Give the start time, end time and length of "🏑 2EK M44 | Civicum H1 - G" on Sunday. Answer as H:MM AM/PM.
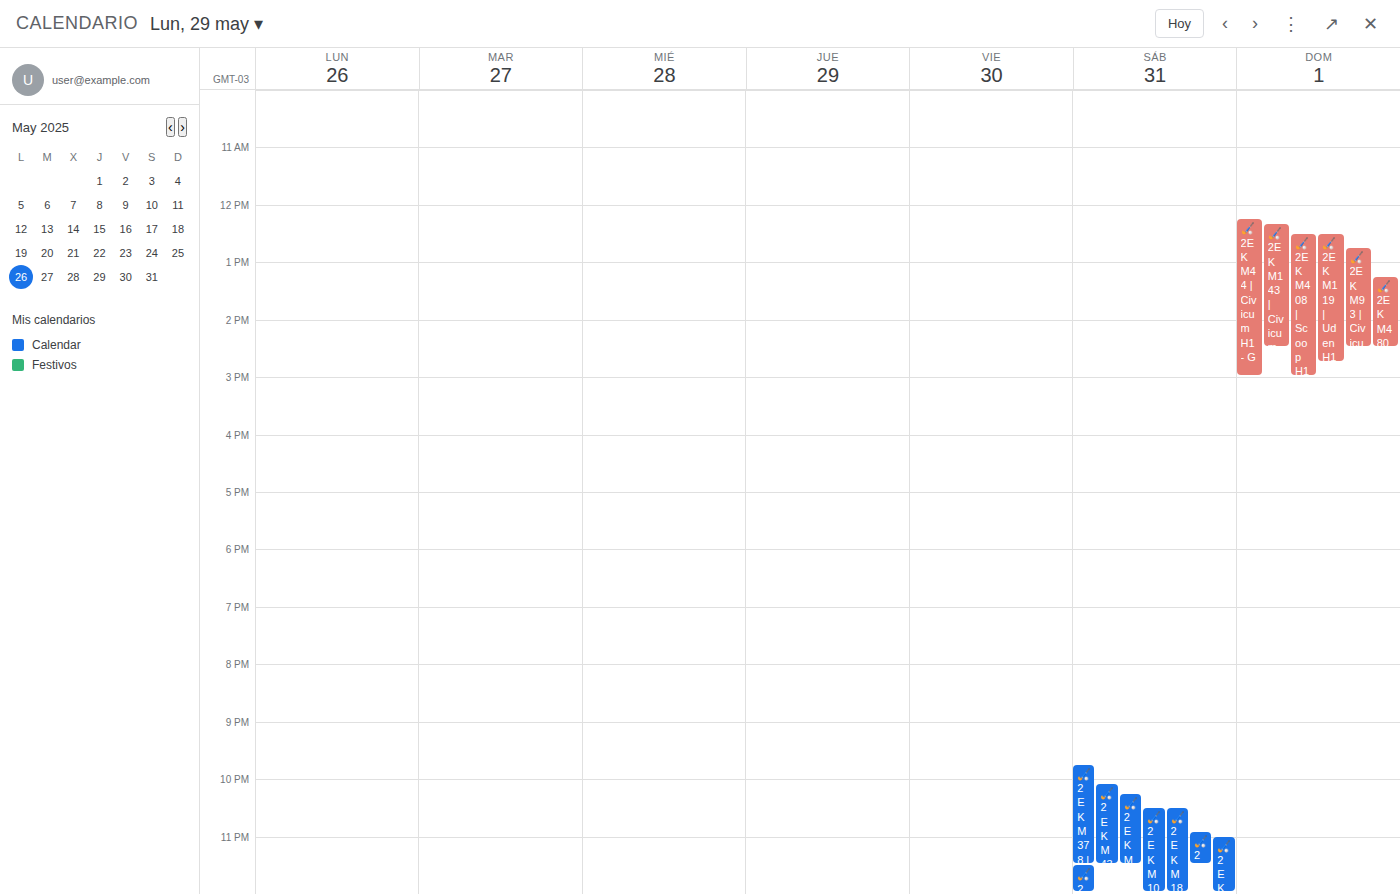
12:15 PM to 3:00 PM, 2 hours 45 minutes